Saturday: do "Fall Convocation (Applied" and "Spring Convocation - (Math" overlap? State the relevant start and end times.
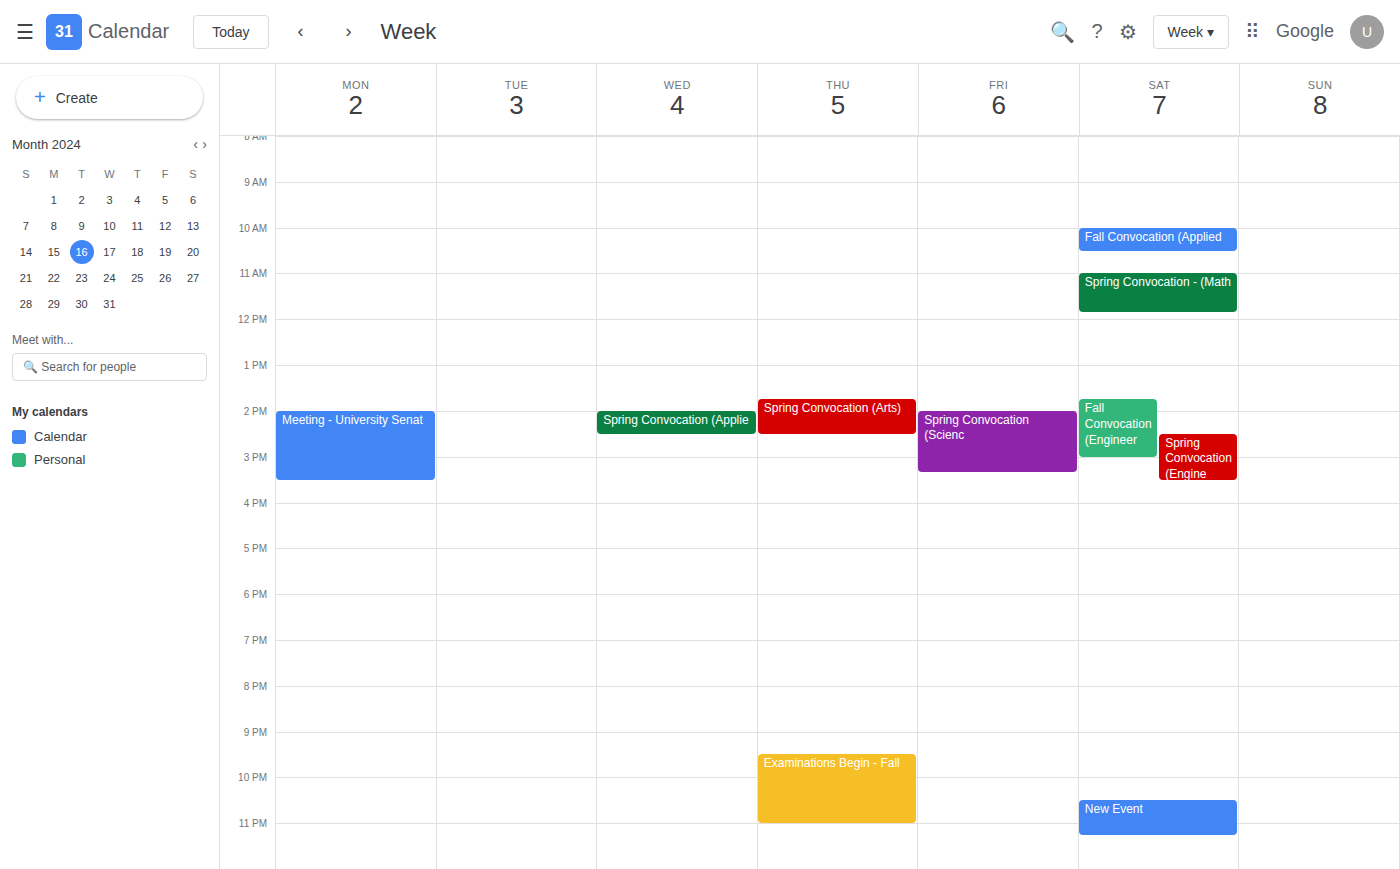
"Fall Convocation (Applied" ends at 10:30 AM and "Spring Convocation - (Math" starts at 11:00 AM -- no overlap.